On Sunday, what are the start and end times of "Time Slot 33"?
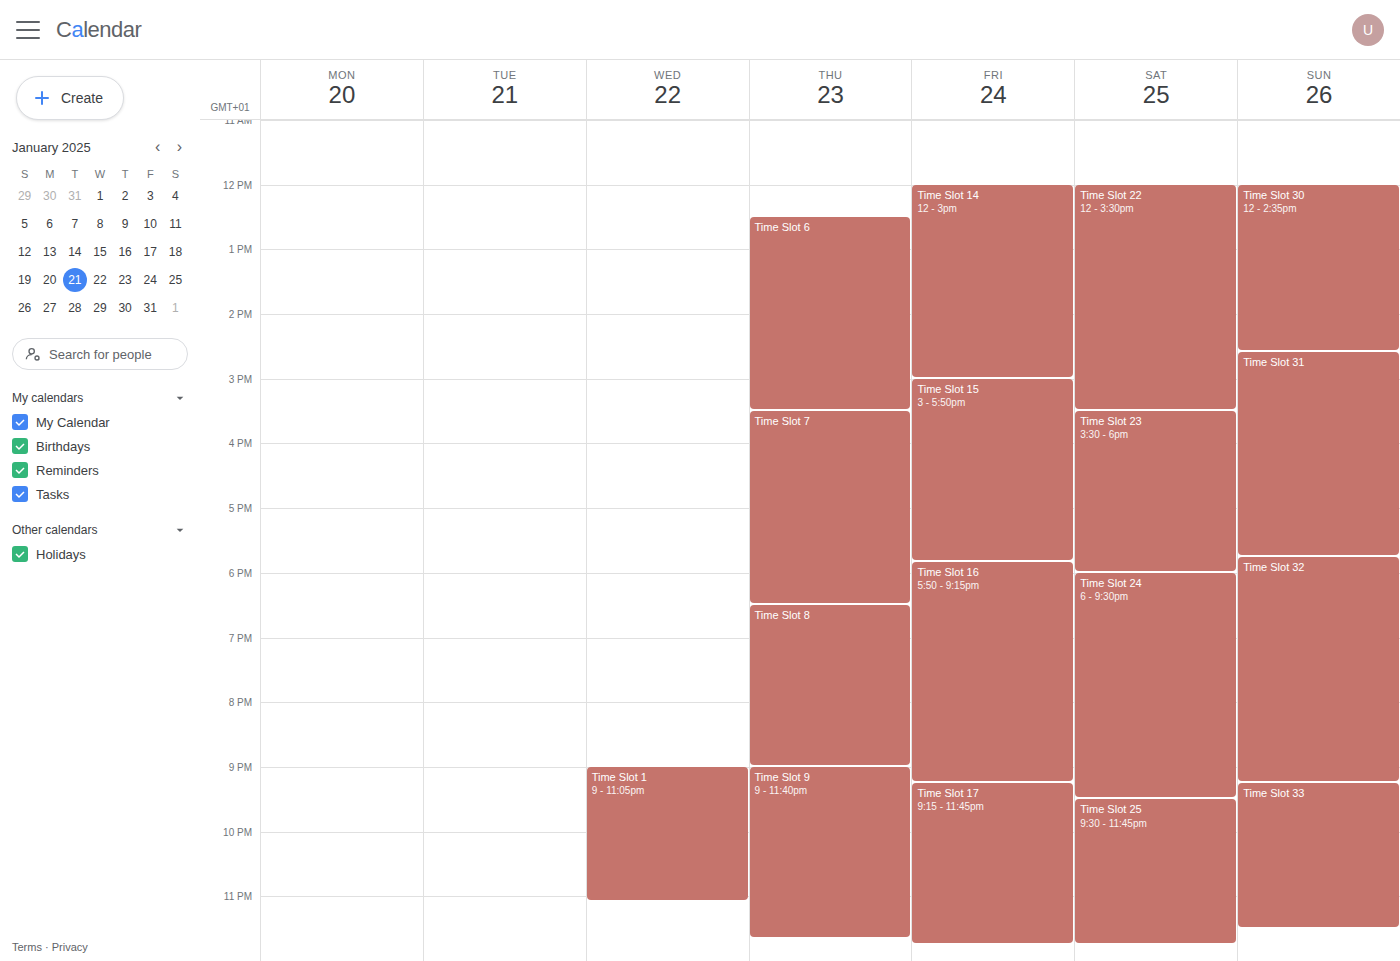
9:15 PM to 11:30 PM